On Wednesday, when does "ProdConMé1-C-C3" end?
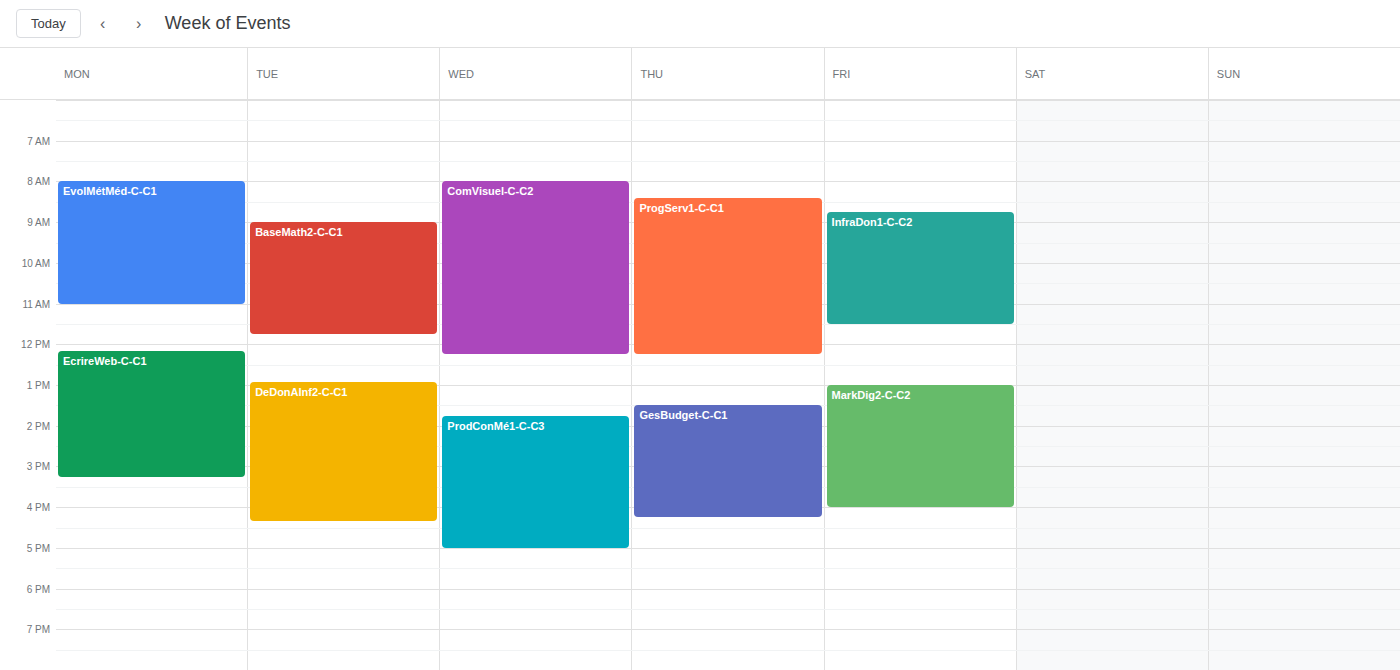
17:00